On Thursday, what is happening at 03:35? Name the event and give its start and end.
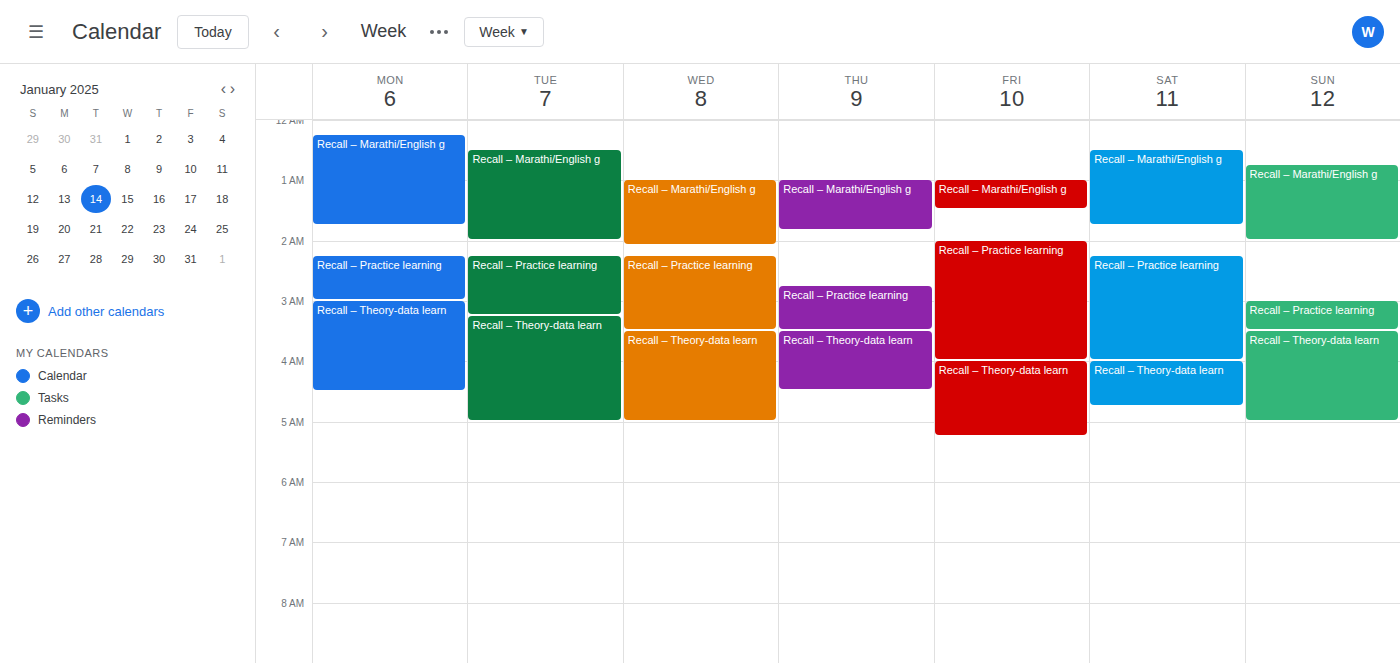
"Recall – Theory-data learn", 03:30 to 04:30